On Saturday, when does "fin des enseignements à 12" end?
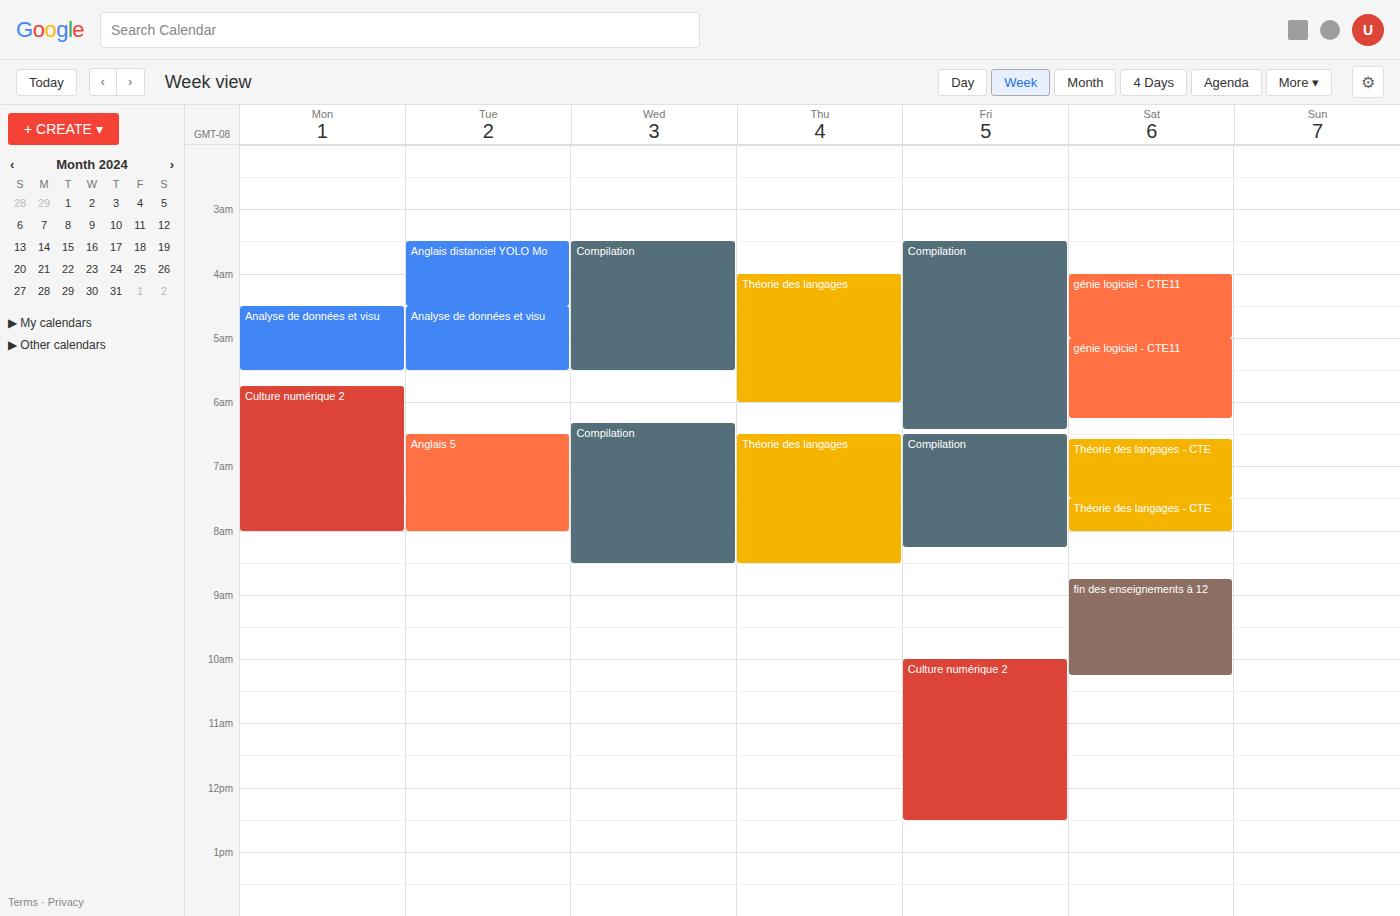
10:15 AM